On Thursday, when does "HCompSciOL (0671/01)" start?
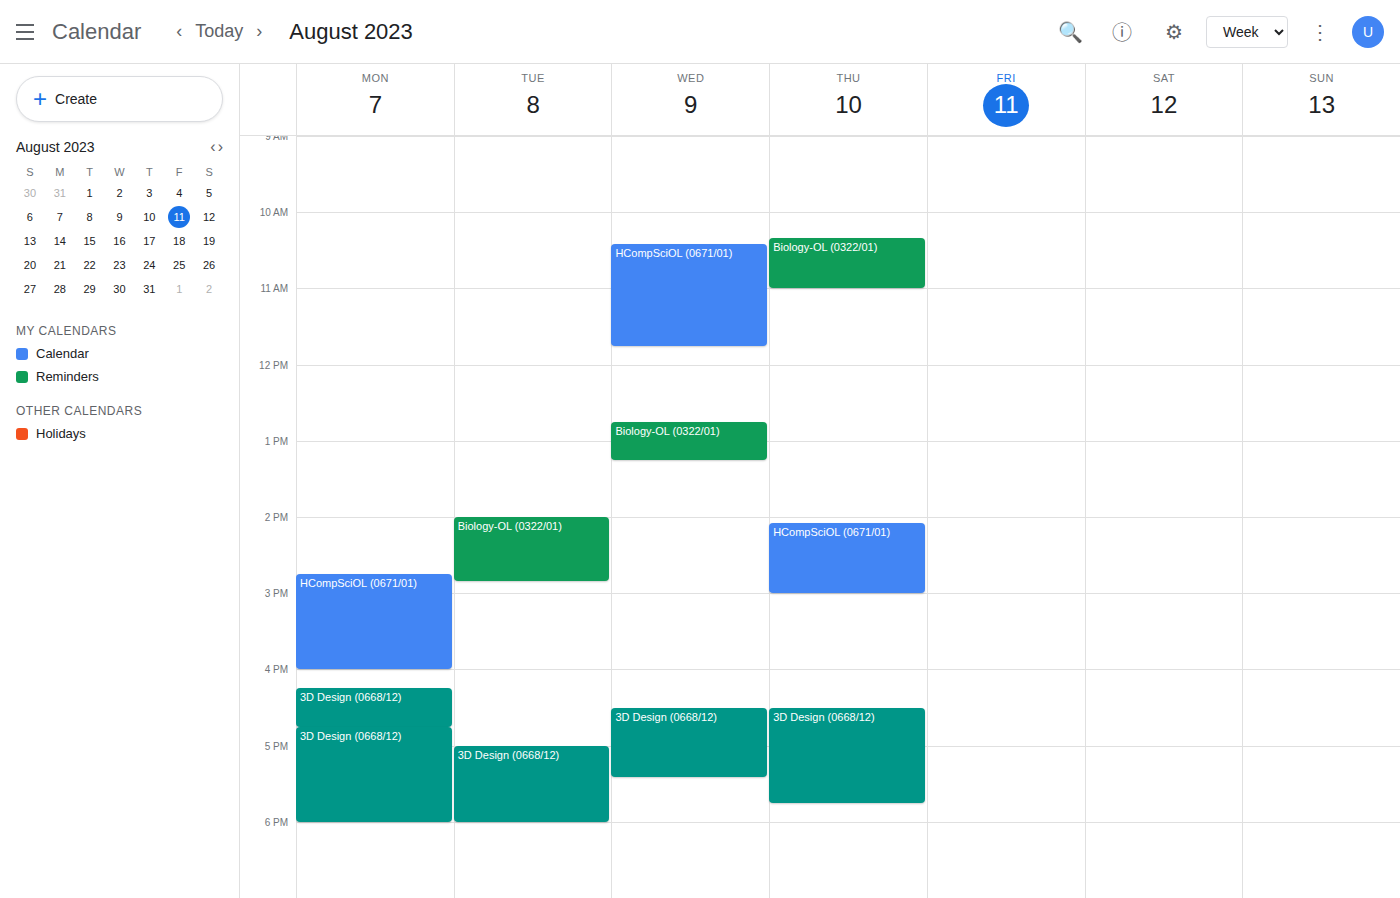
2:05 PM